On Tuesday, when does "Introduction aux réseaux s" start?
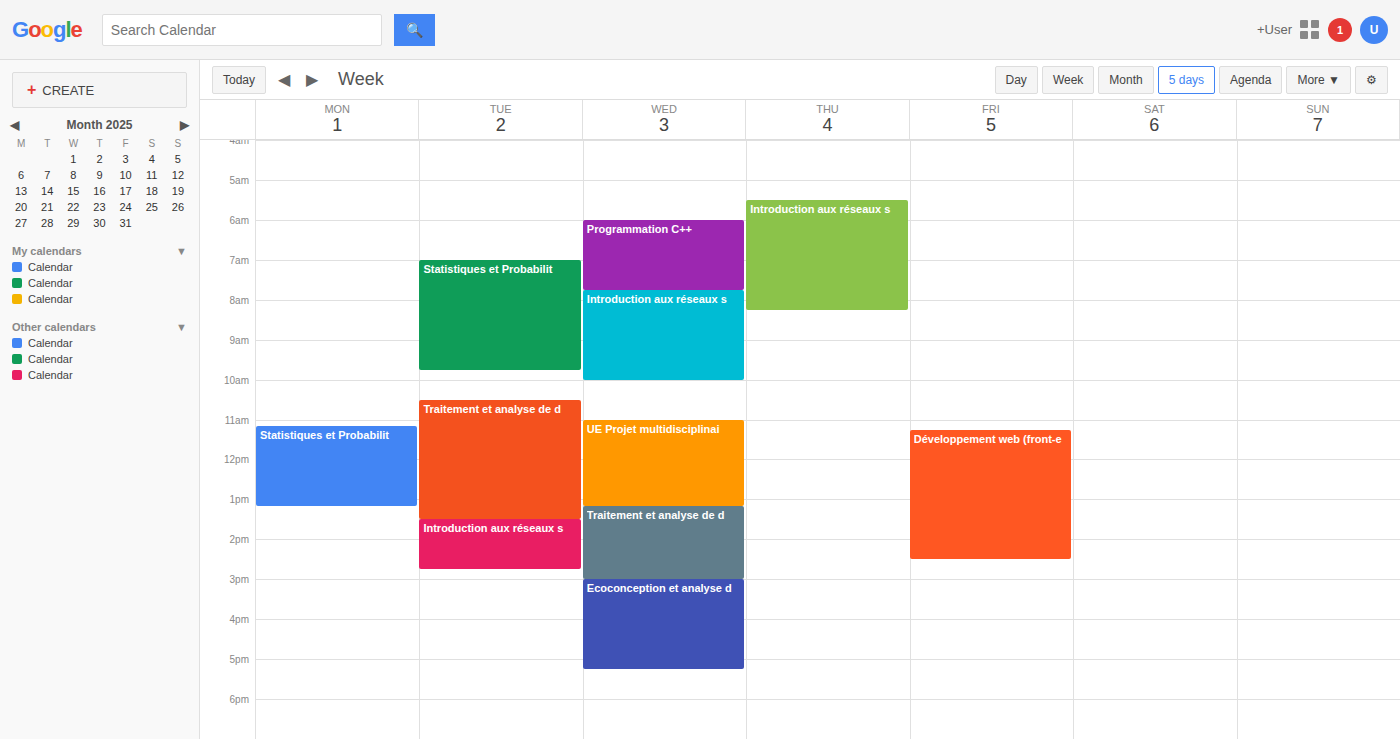
1:30 PM